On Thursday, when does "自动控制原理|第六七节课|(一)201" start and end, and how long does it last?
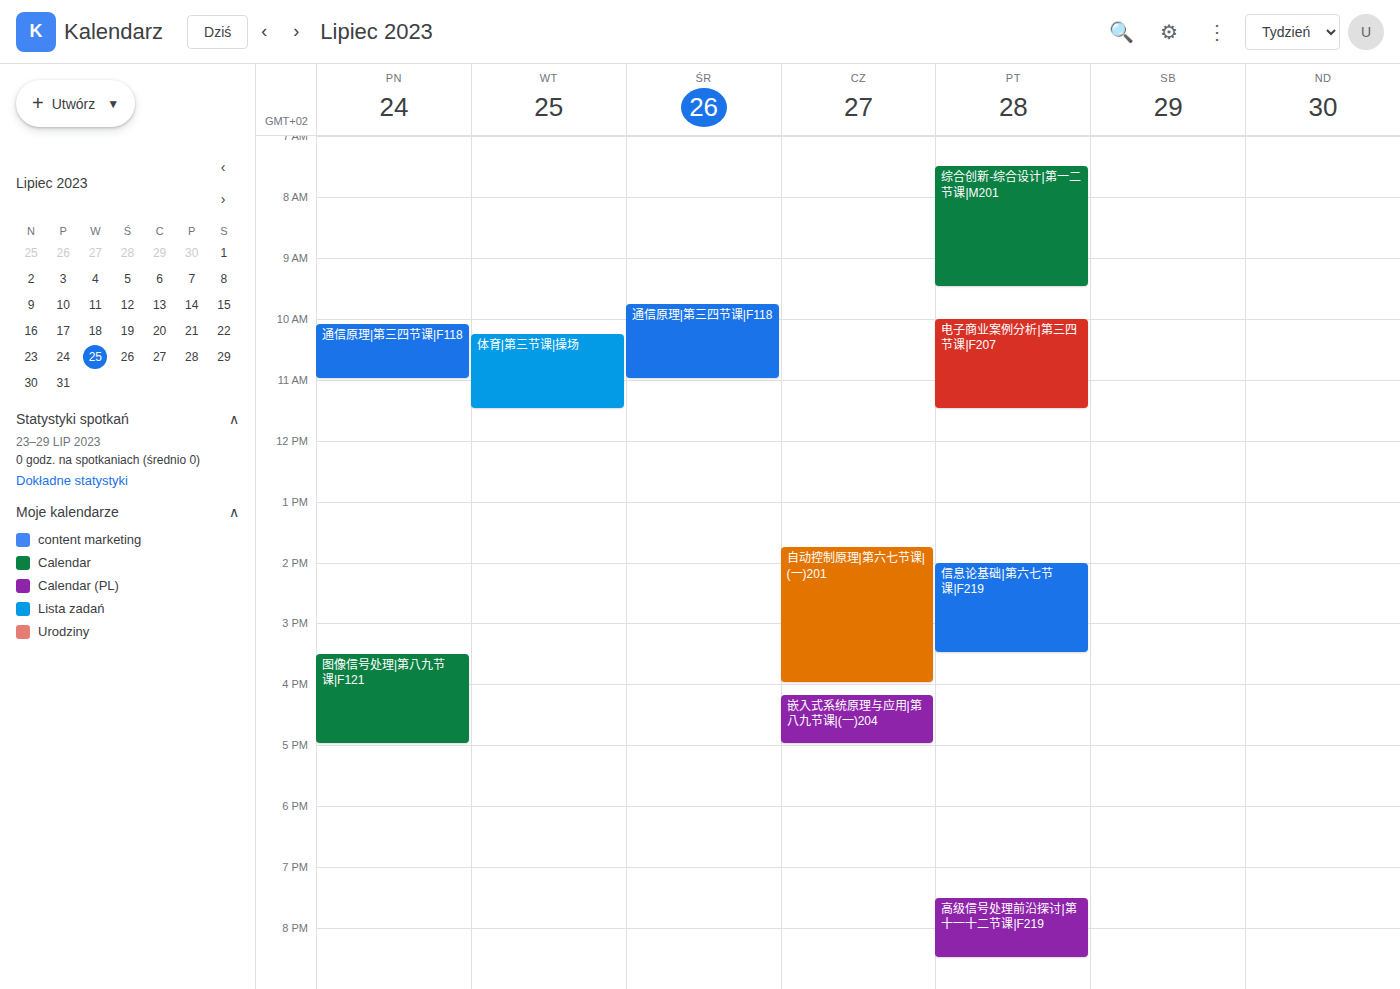
1:45 PM to 4:00 PM, 2 hours 15 minutes